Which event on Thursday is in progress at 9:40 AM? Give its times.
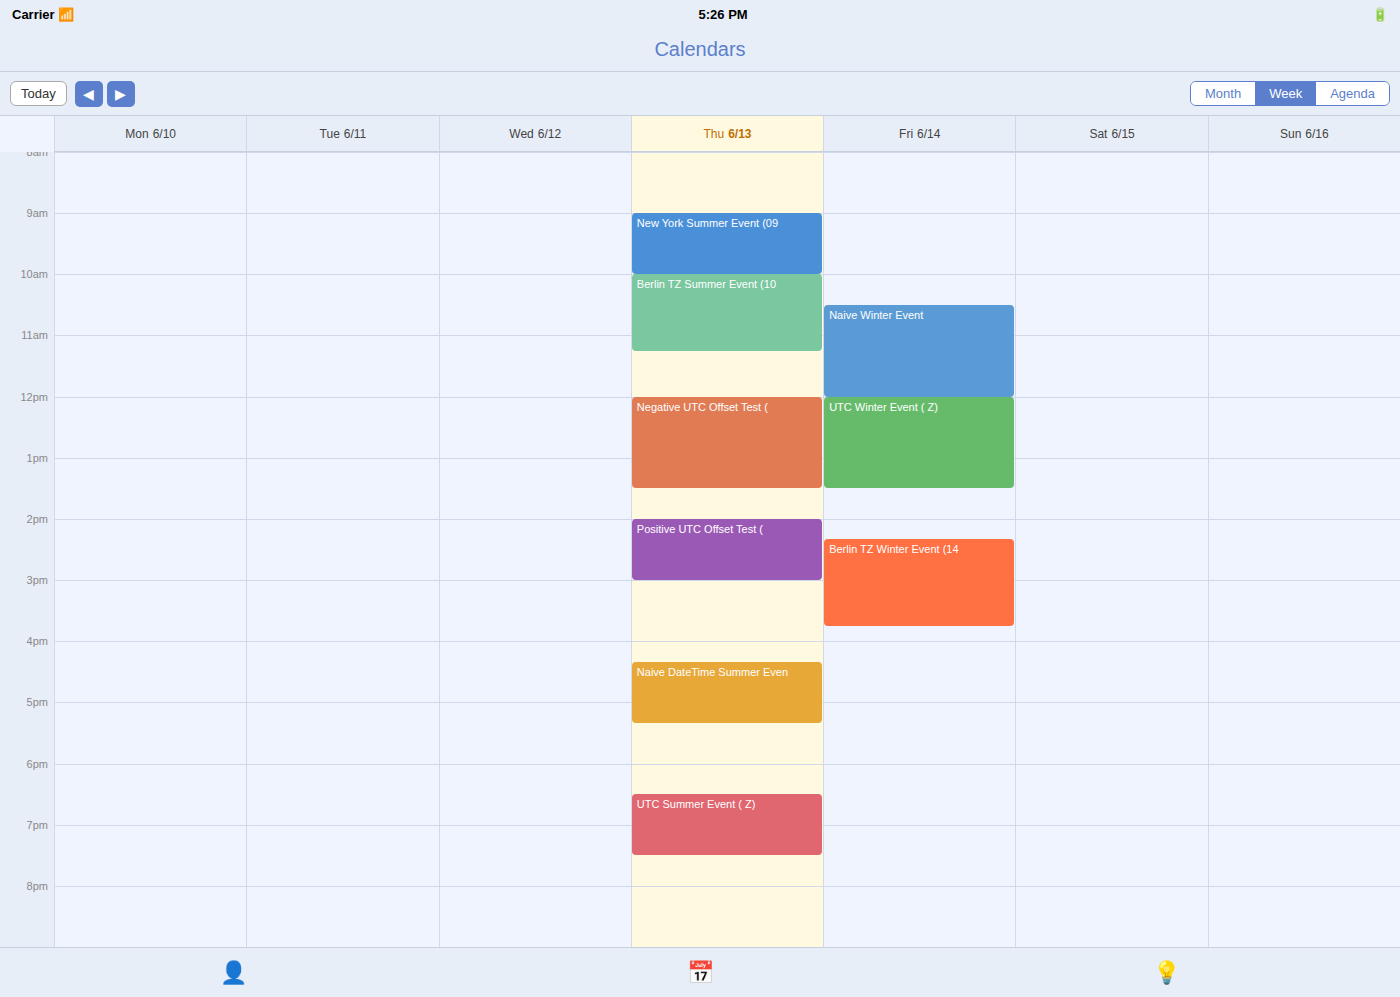
"New York Summer Event (09", 9:00 AM to 10:00 AM